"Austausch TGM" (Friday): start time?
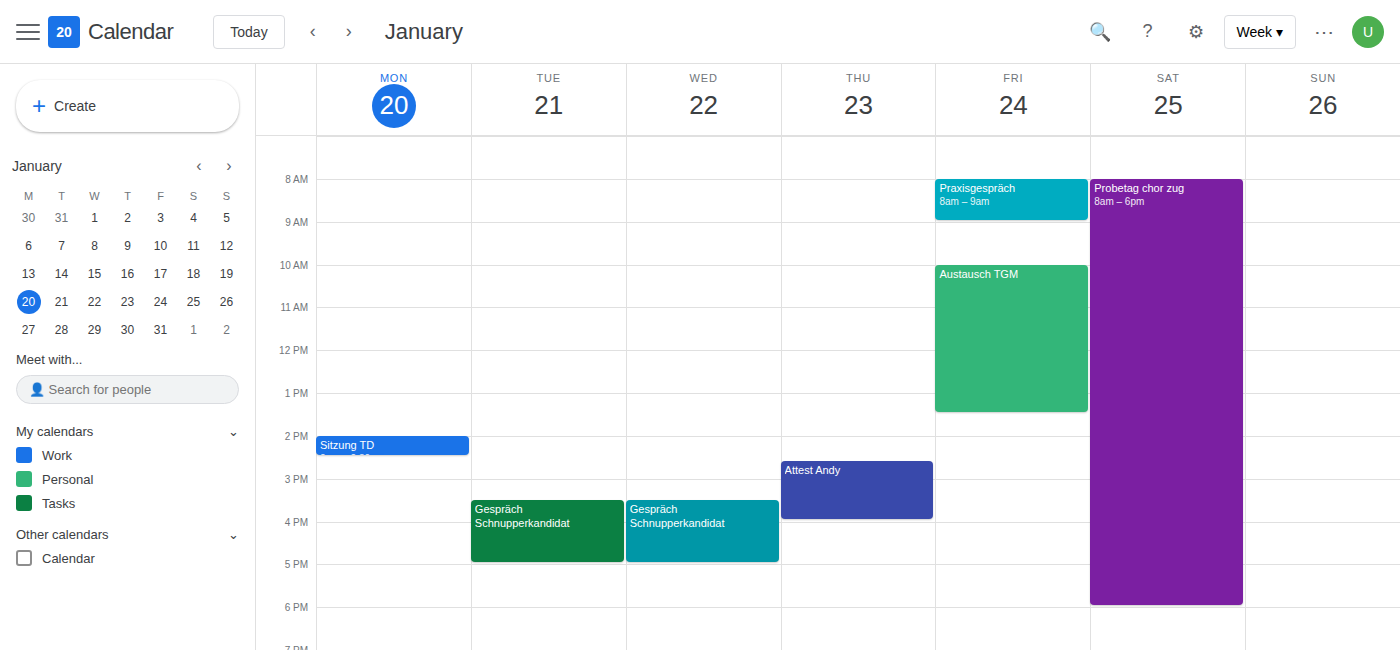
10:00 AM